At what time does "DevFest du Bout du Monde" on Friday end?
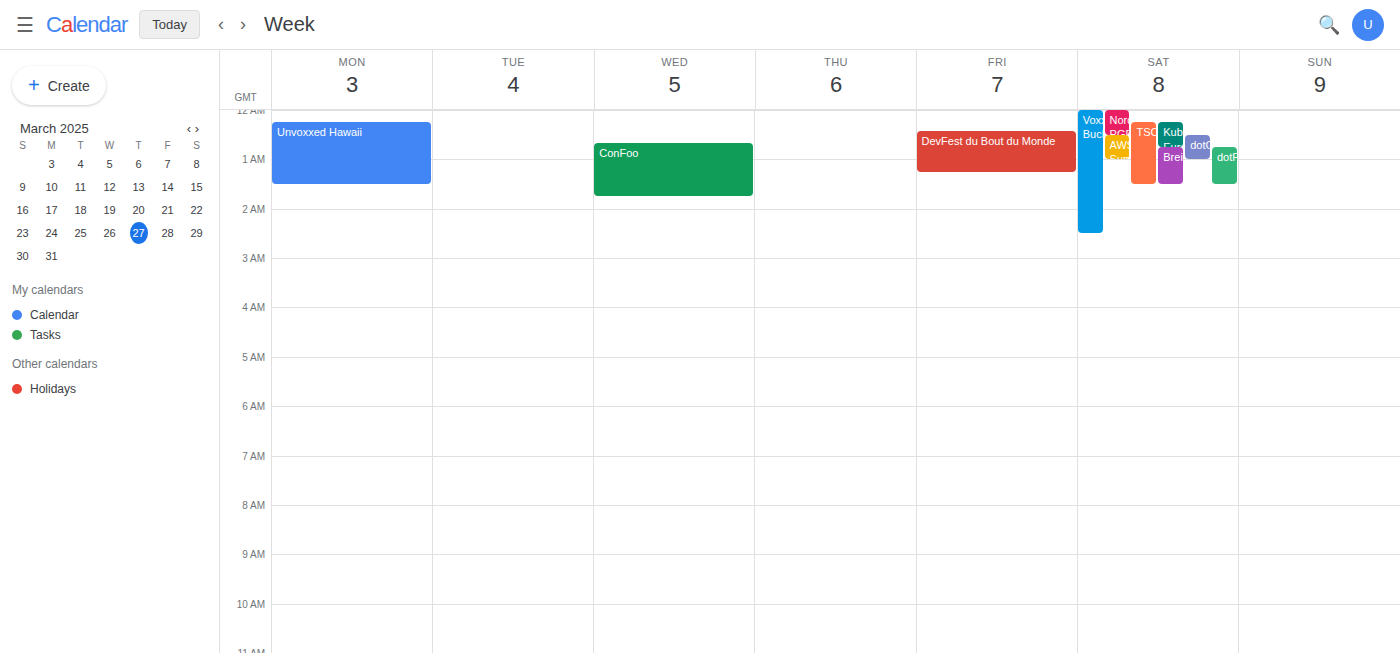
1:15 AM